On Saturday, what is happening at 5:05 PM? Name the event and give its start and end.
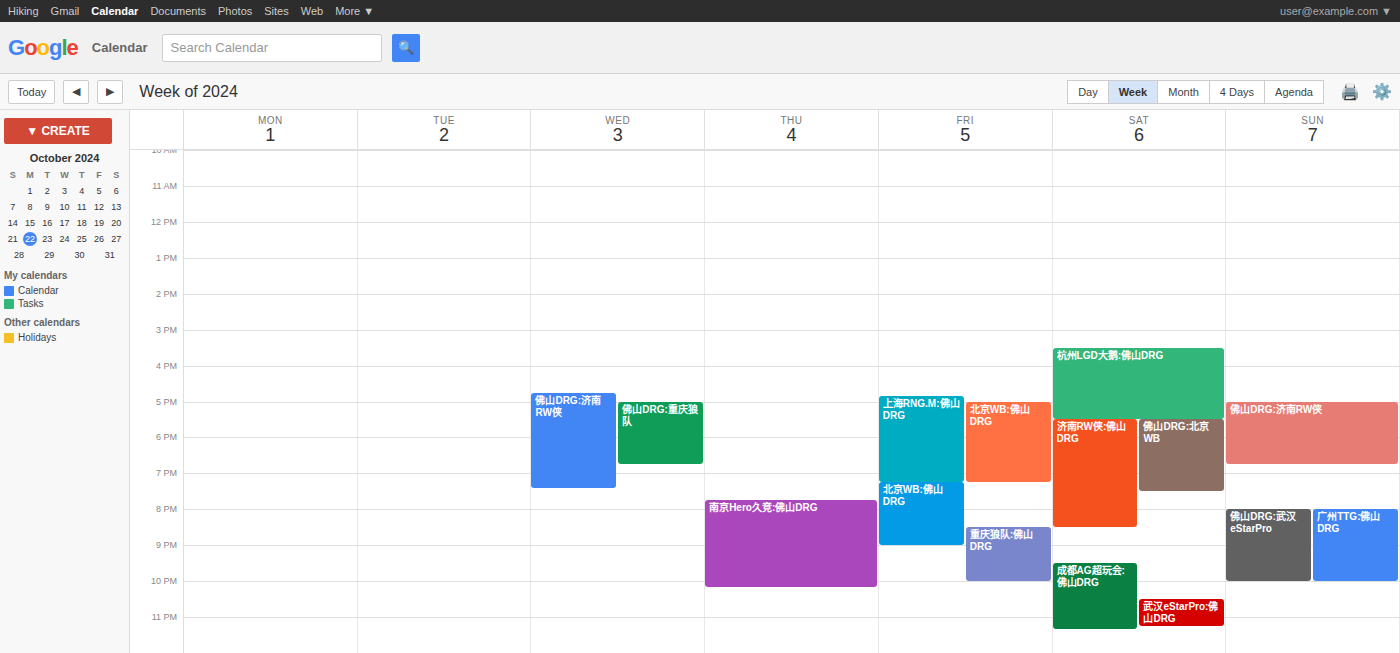
"杭州LGD大鹅:佛山DRG", 3:30 PM to 5:30 PM